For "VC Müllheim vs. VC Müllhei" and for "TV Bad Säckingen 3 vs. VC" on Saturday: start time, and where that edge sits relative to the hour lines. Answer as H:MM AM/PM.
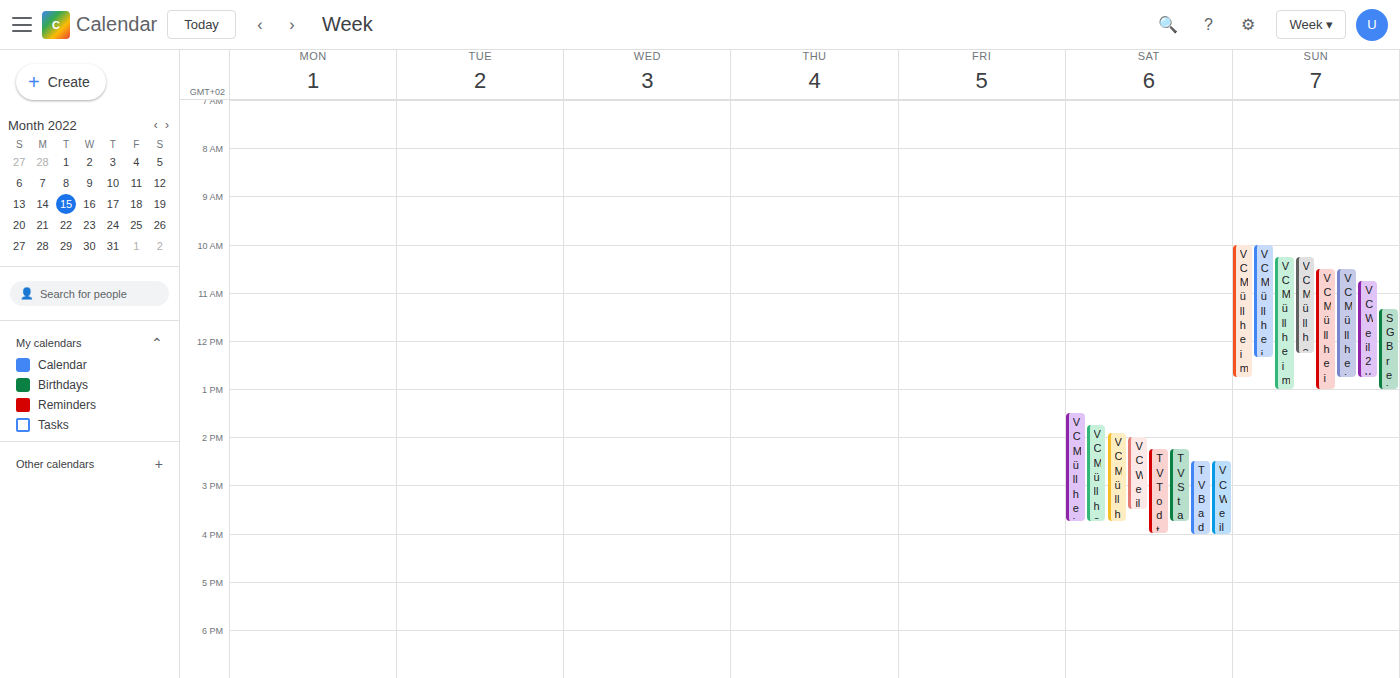
"VC Müllheim vs. VC Müllhei": 1:30 PM, halfway between the 1 PM and 2 PM lines. "TV Bad Säckingen 3 vs. VC": 2:30 PM, halfway between the 2 PM and 3 PM lines.